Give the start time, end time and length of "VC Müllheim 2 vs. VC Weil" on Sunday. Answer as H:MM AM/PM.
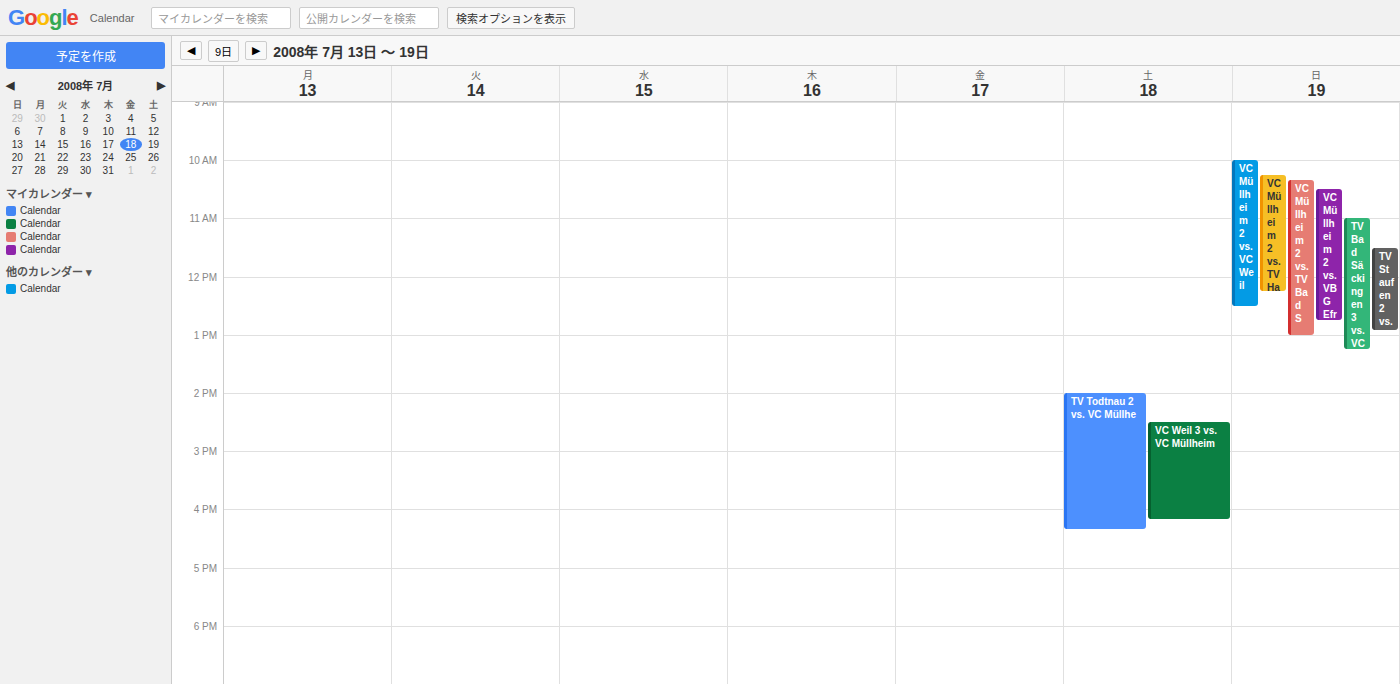
10:00 AM to 12:30 PM, 2 hours 30 minutes